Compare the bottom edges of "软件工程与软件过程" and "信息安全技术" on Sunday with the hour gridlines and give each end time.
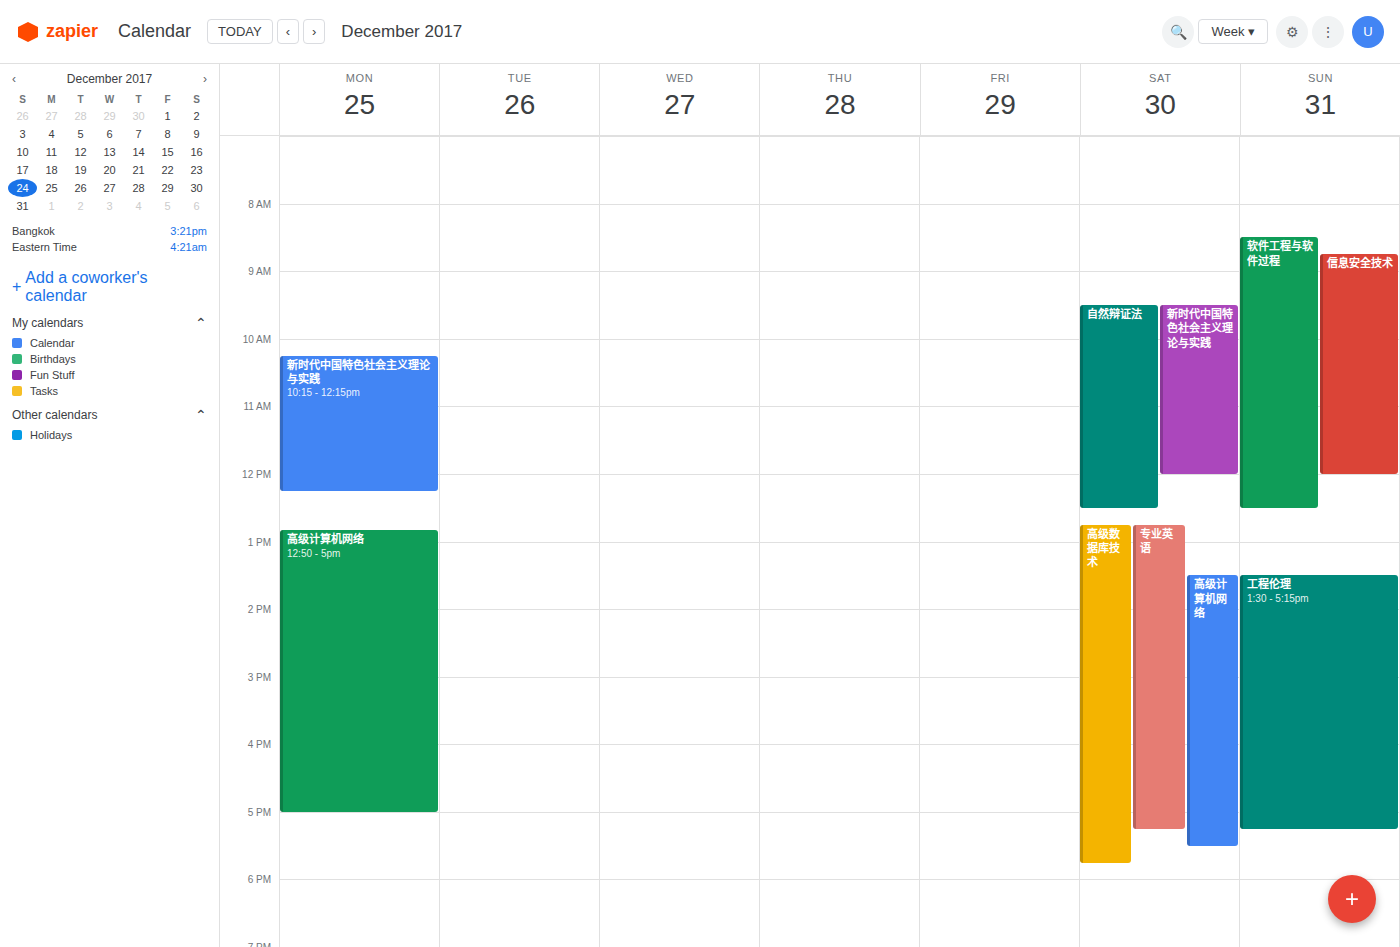
"软件工程与软件过程": 12:30 PM, halfway between the 12 PM and 1 PM lines. "信息安全技术": 12:00 PM, exactly on the 12 PM line.